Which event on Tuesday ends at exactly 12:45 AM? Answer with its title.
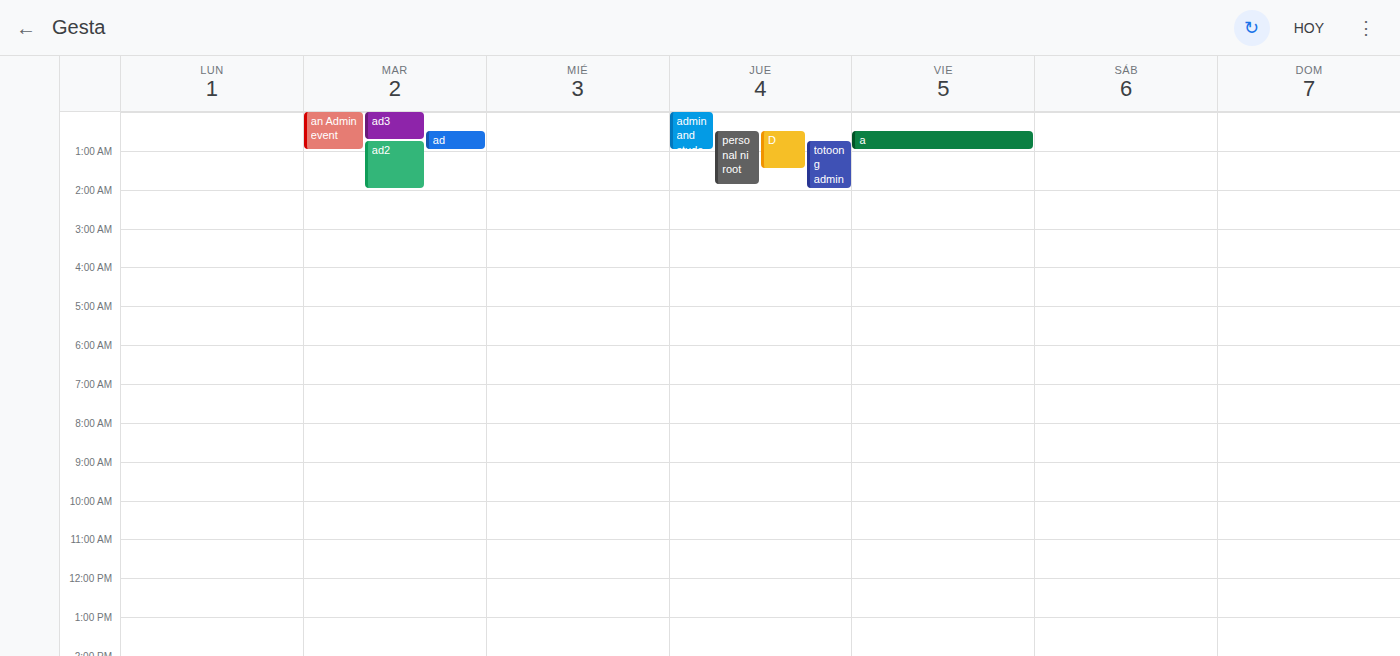
"ad3"